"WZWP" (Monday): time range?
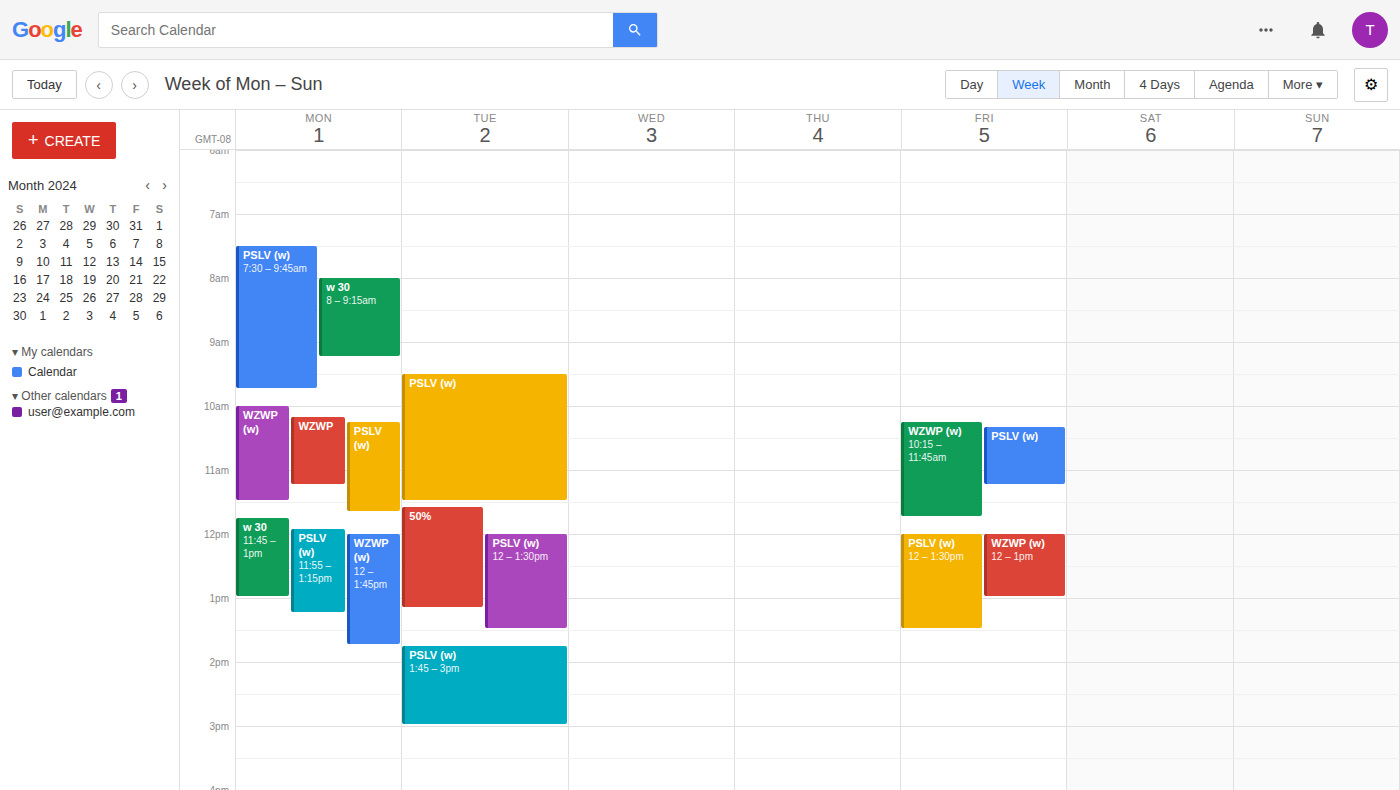
10:10 AM to 11:15 AM